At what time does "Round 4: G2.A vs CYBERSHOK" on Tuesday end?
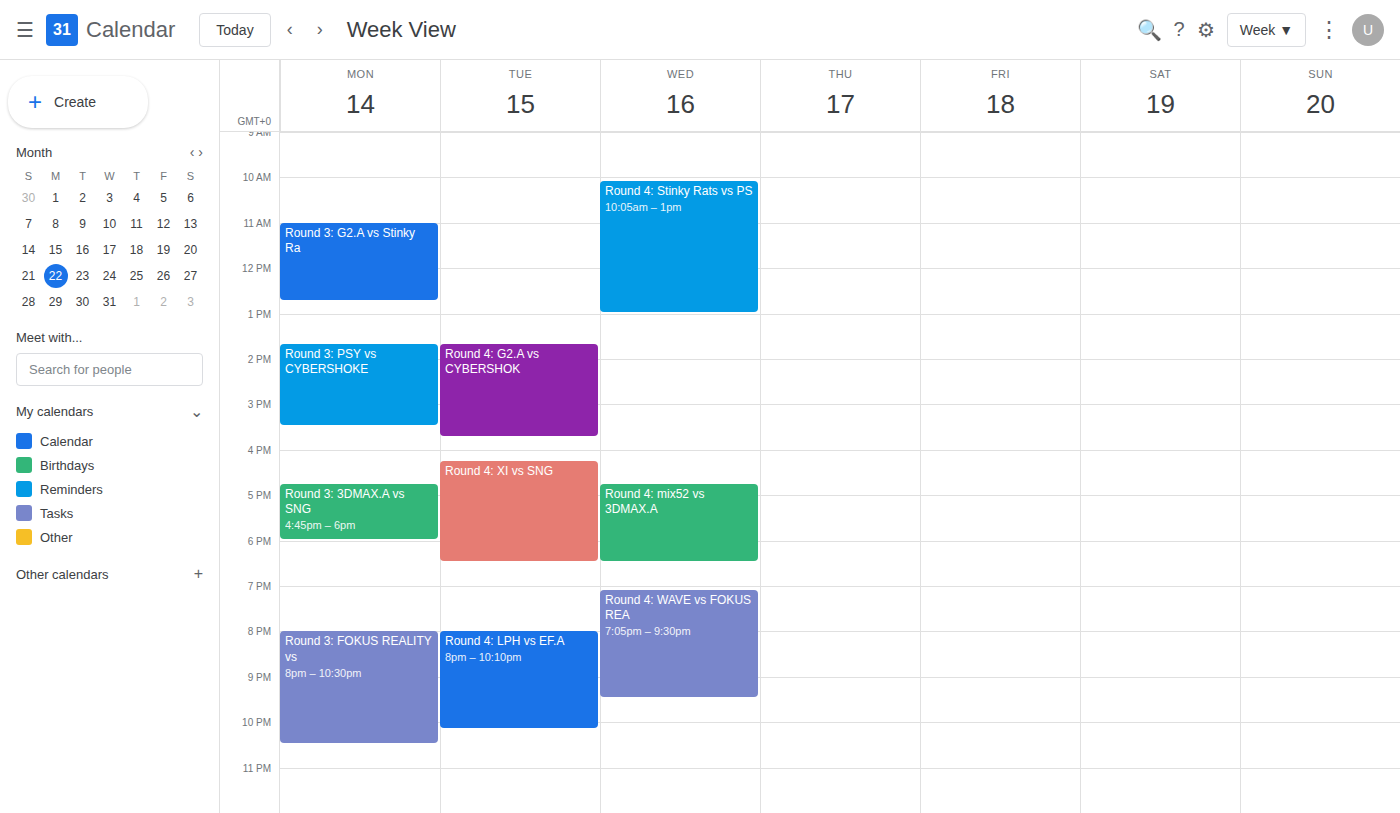
3:45 PM